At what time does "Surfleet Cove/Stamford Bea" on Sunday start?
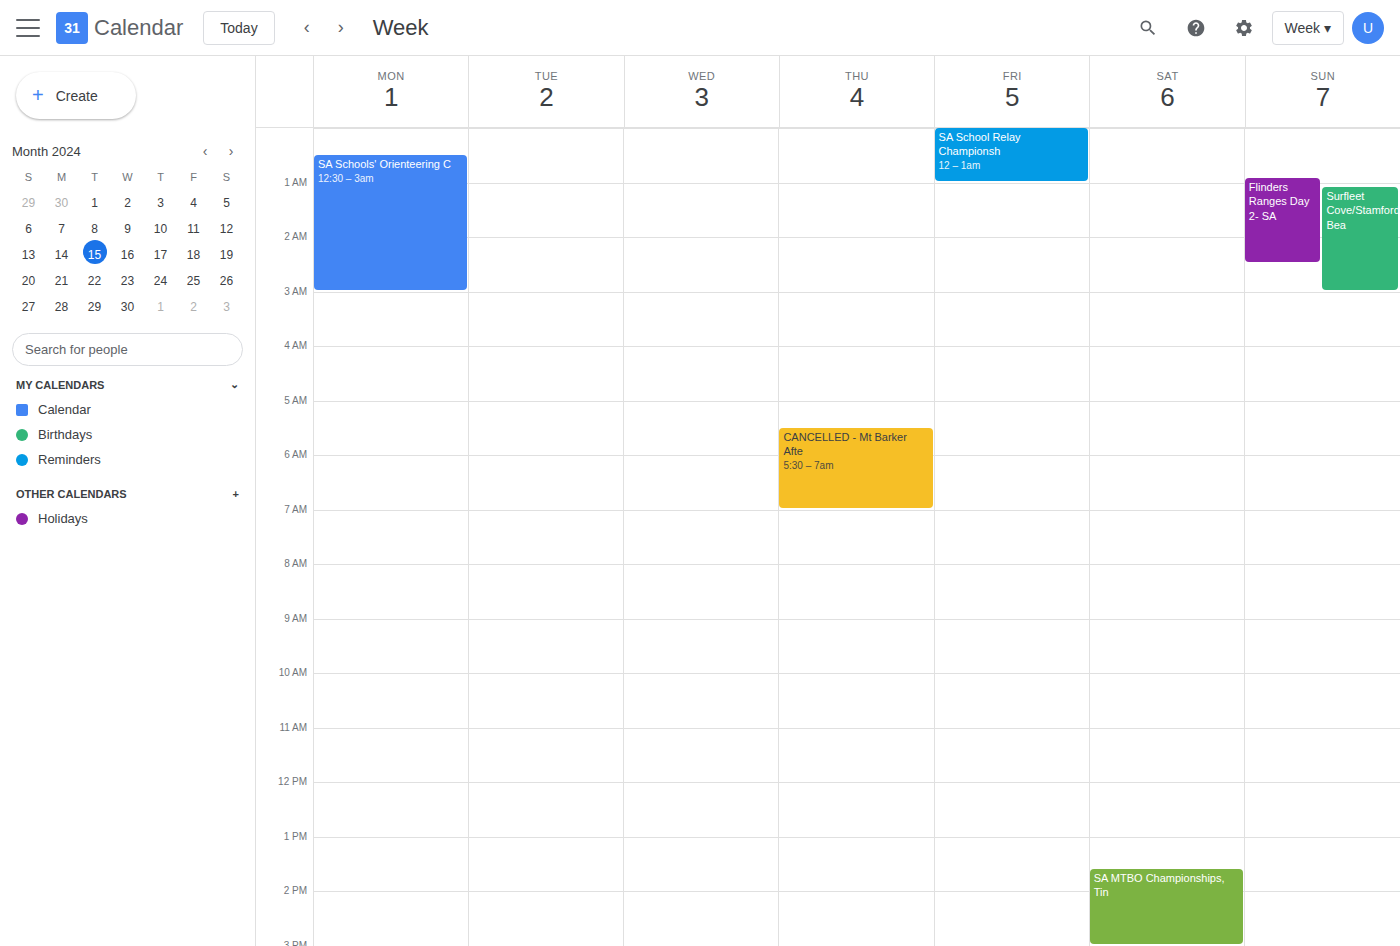
01:05